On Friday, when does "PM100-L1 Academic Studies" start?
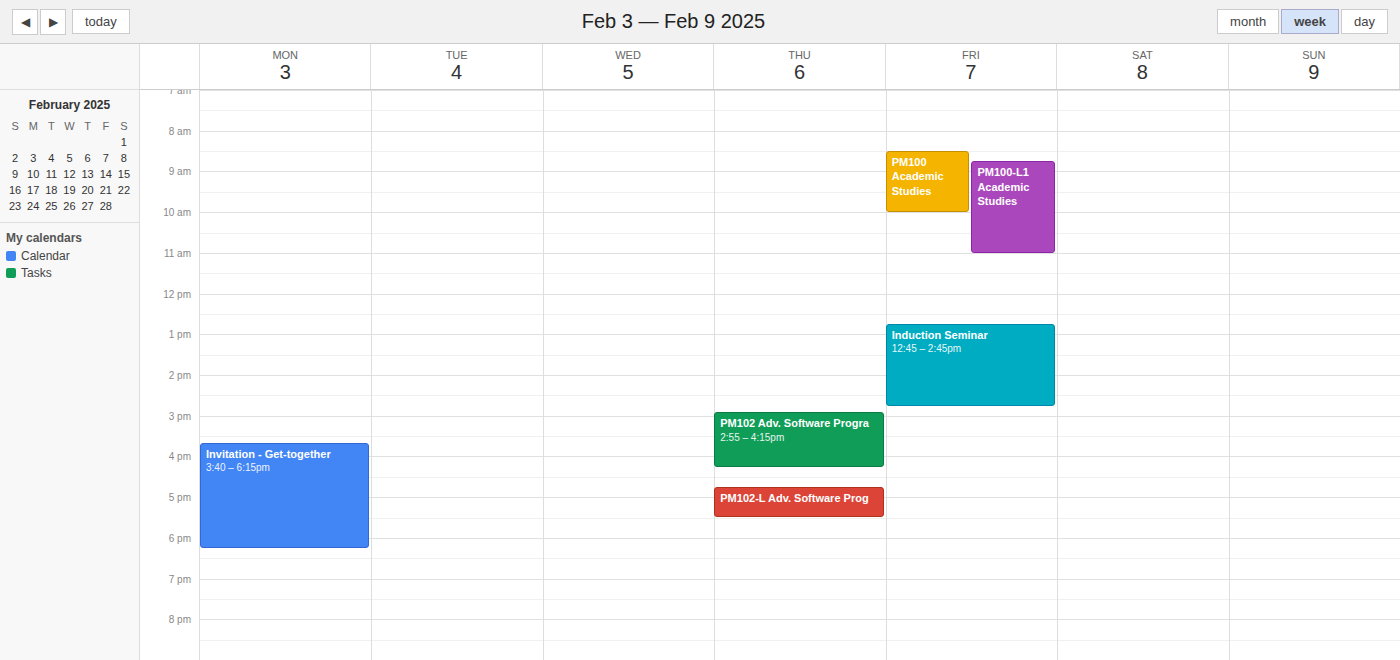
8:45 AM